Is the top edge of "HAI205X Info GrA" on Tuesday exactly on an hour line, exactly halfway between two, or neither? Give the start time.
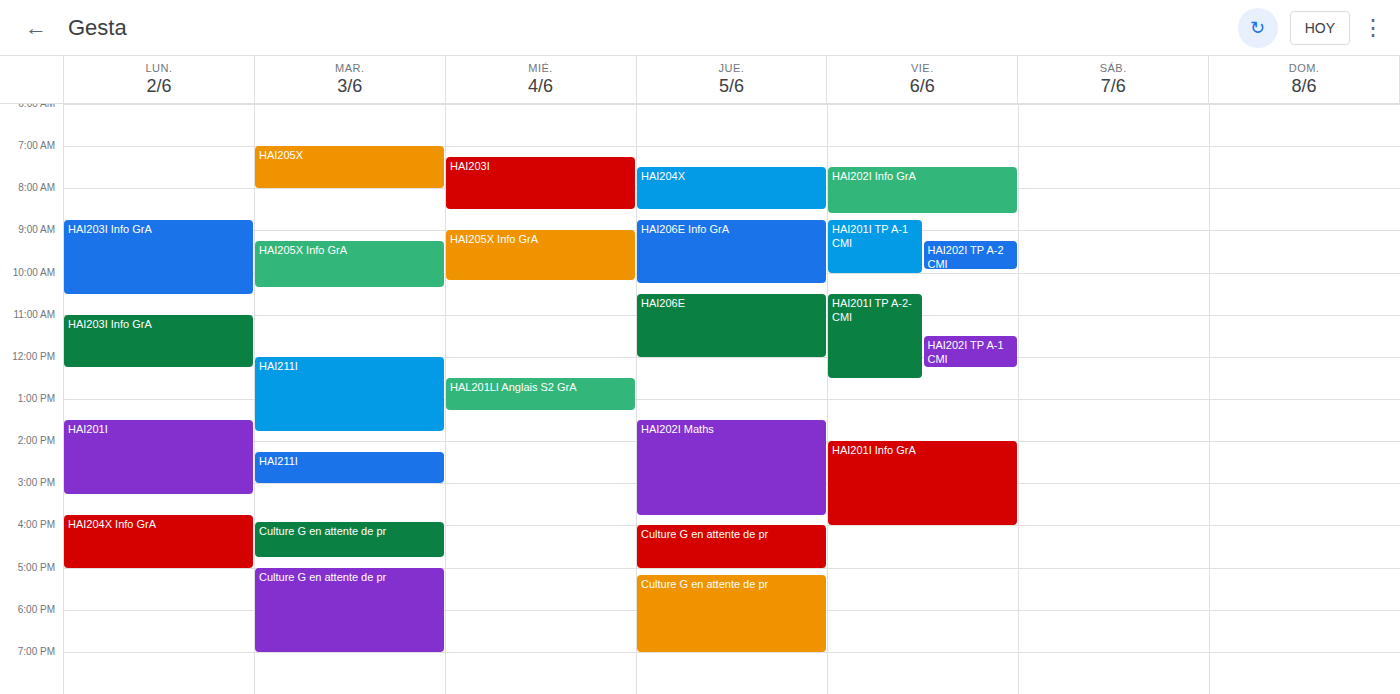
09:15 -- neither: a quarter of the way from the 09:00 line to the 10:00 line.